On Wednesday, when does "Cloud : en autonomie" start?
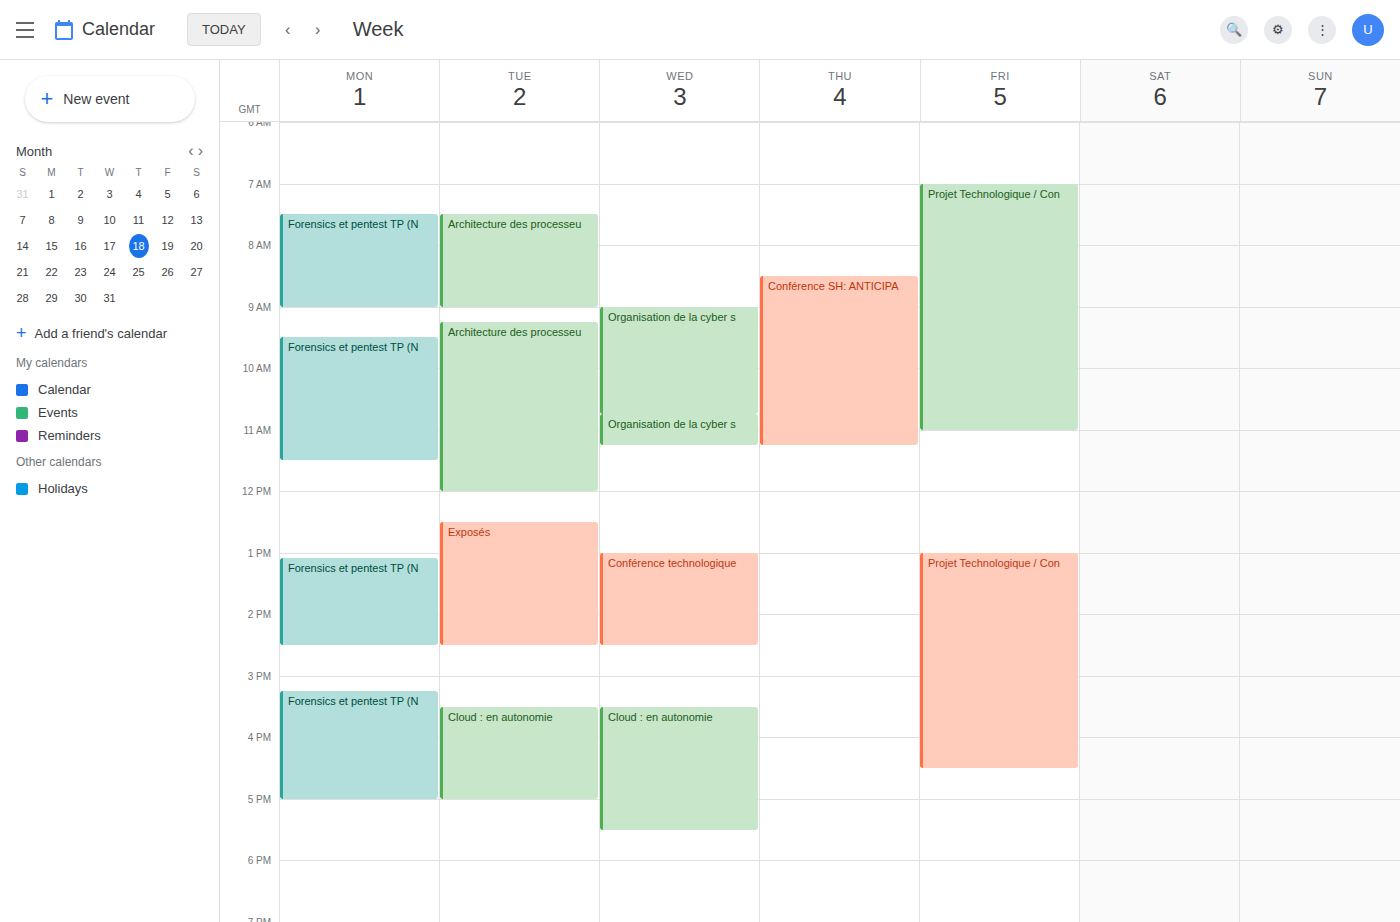
15:30